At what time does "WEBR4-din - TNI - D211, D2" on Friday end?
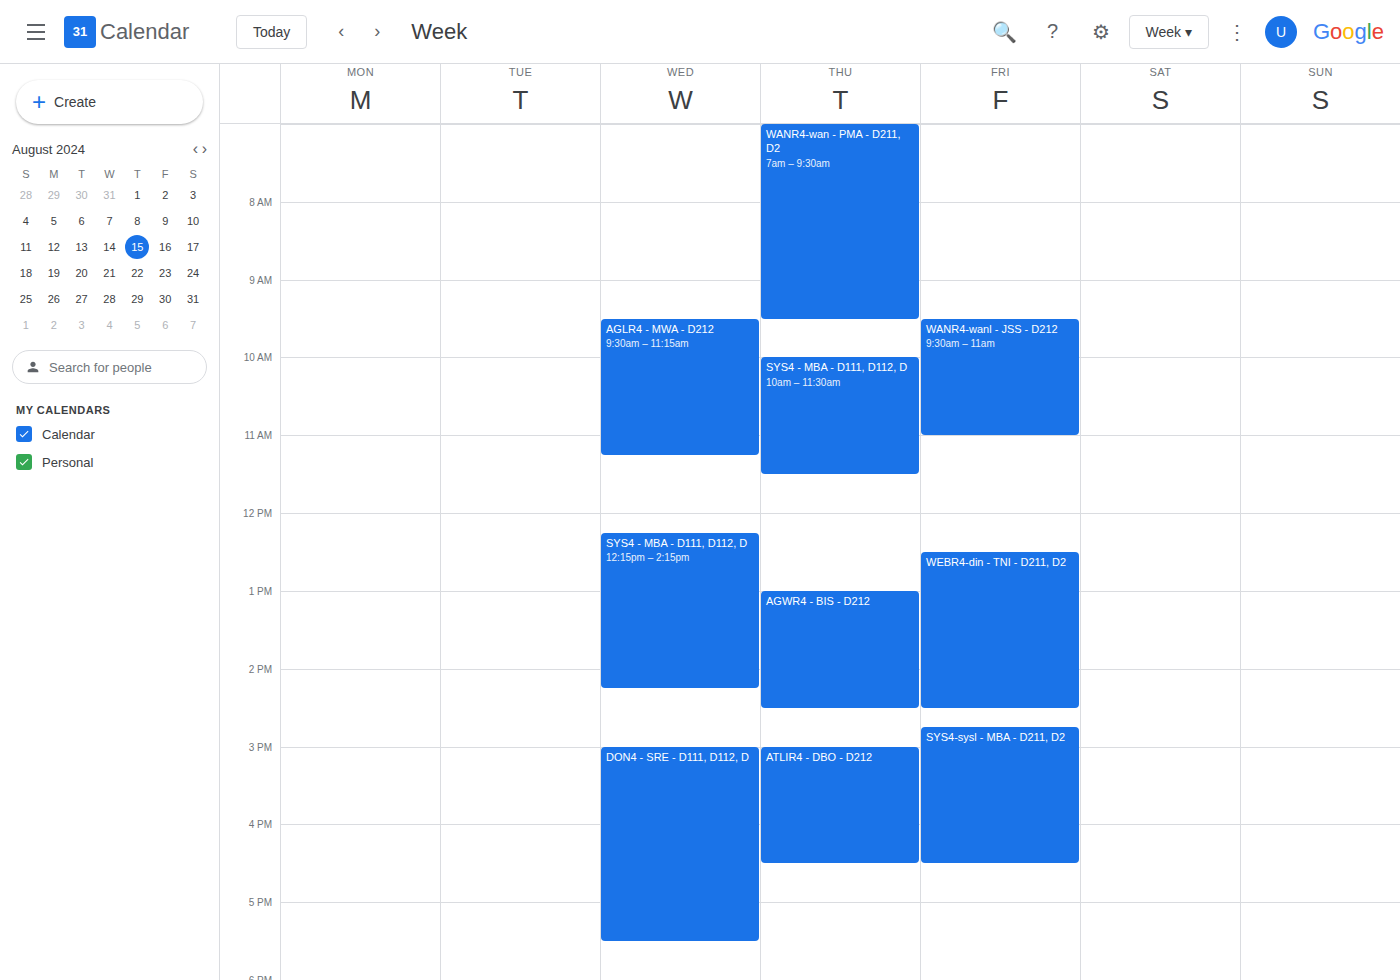
2:30 PM